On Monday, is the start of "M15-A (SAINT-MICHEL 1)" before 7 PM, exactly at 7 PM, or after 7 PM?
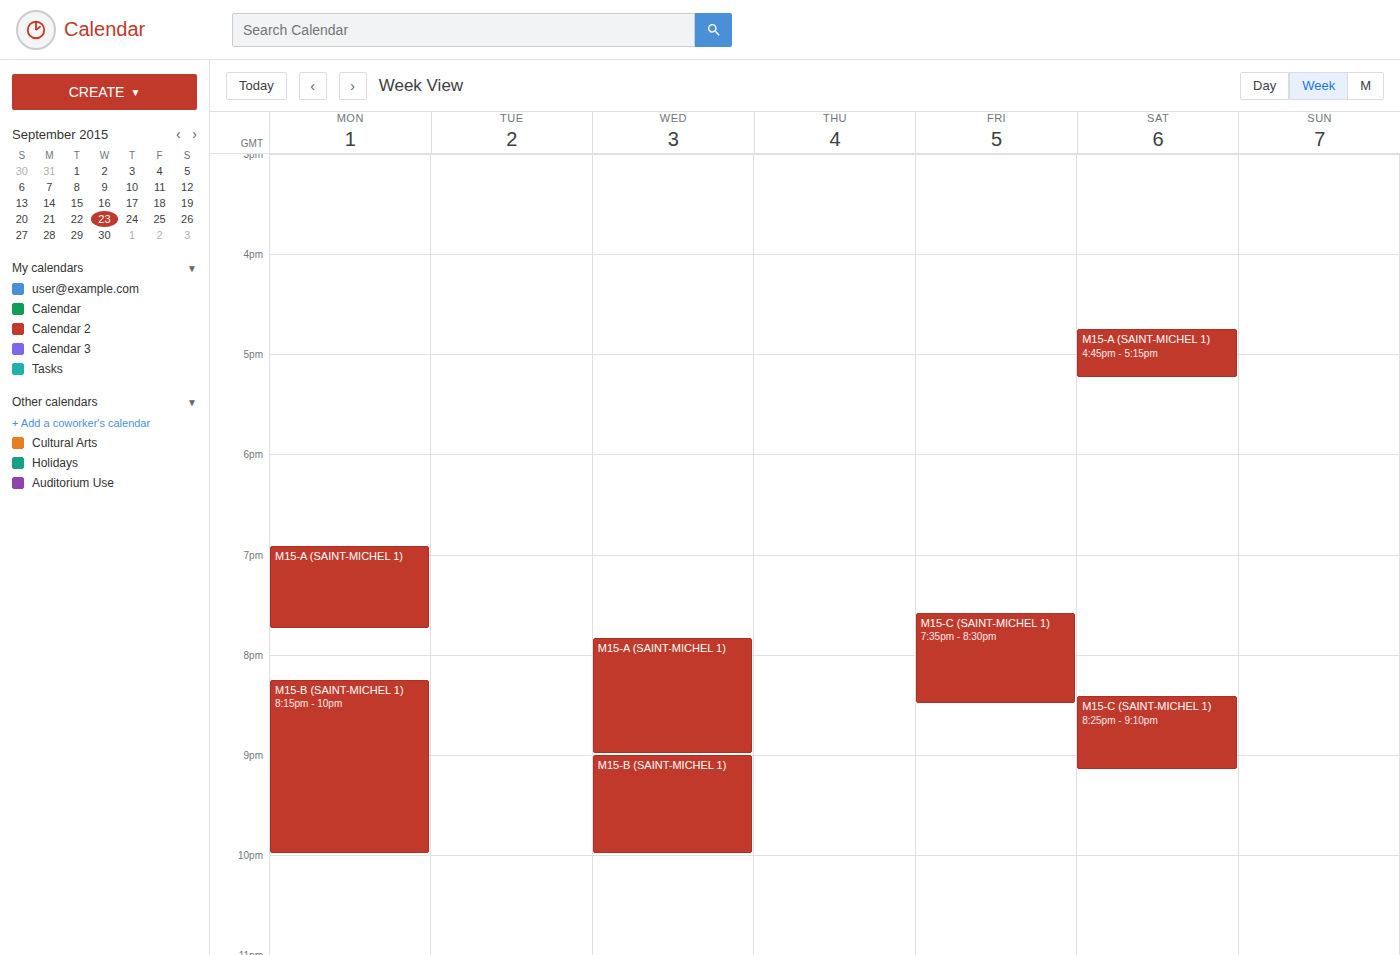
6:55 PM -- before 7 PM, 5 minutes above the 7 PM line.